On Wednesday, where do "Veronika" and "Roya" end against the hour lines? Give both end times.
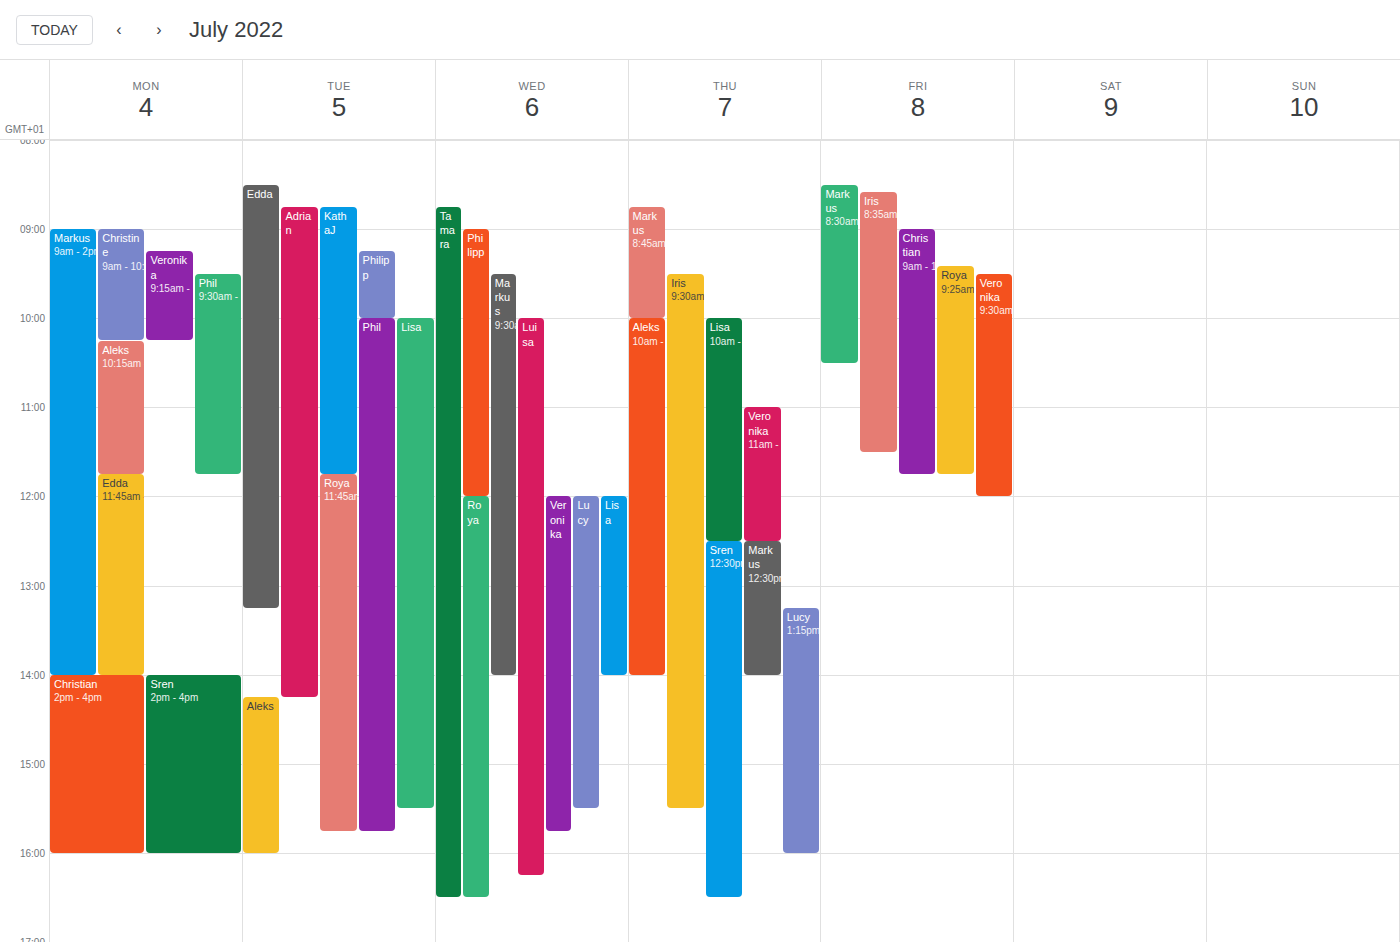
"Veronika": 3:45 PM, neither: three quarters of the way from the 3 PM line to the 4 PM line. "Roya": 4:30 PM, halfway between the 4 PM and 5 PM lines.